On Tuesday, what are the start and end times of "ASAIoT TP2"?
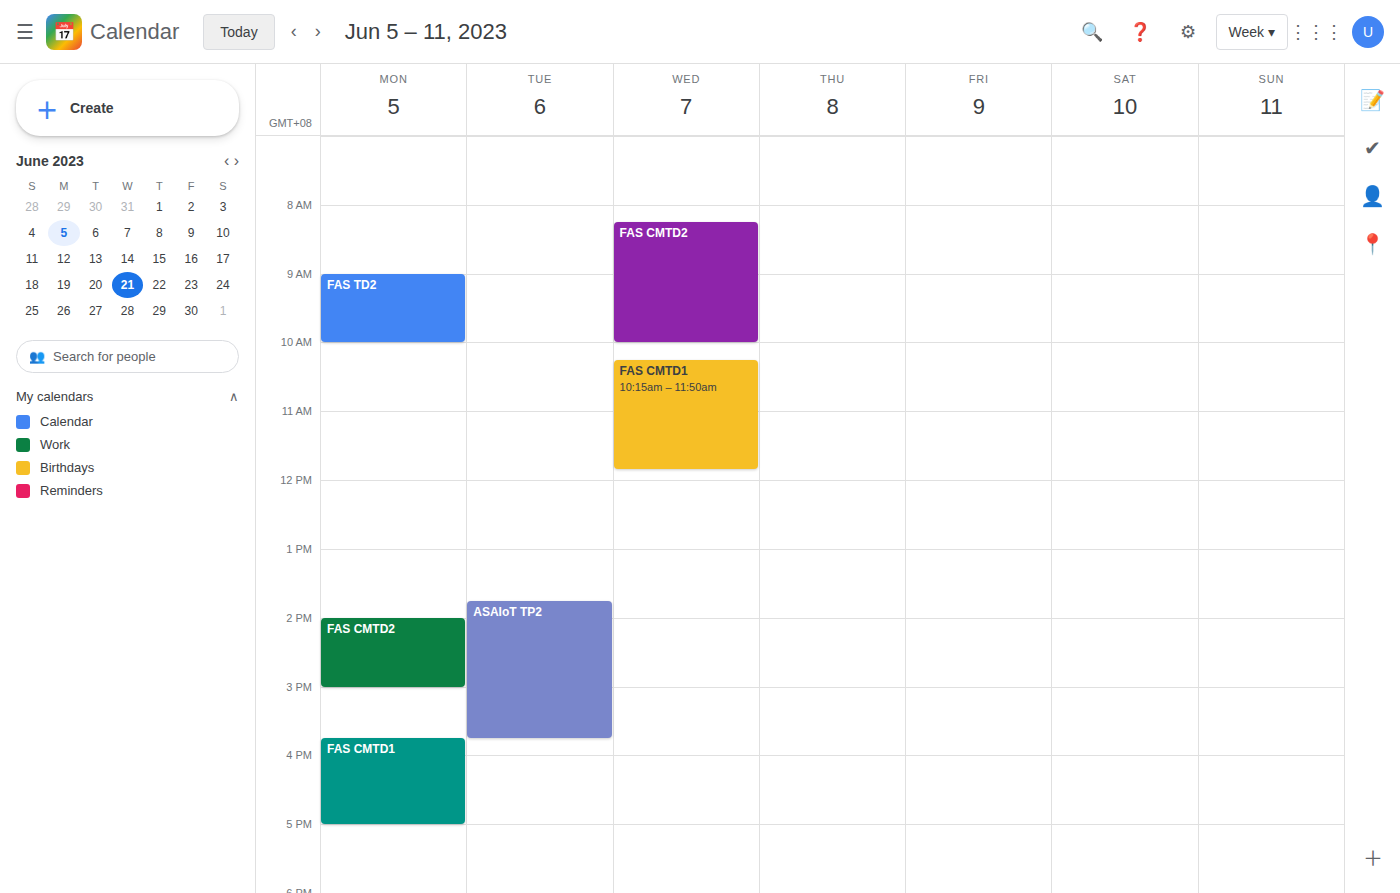
1:45 PM to 3:45 PM